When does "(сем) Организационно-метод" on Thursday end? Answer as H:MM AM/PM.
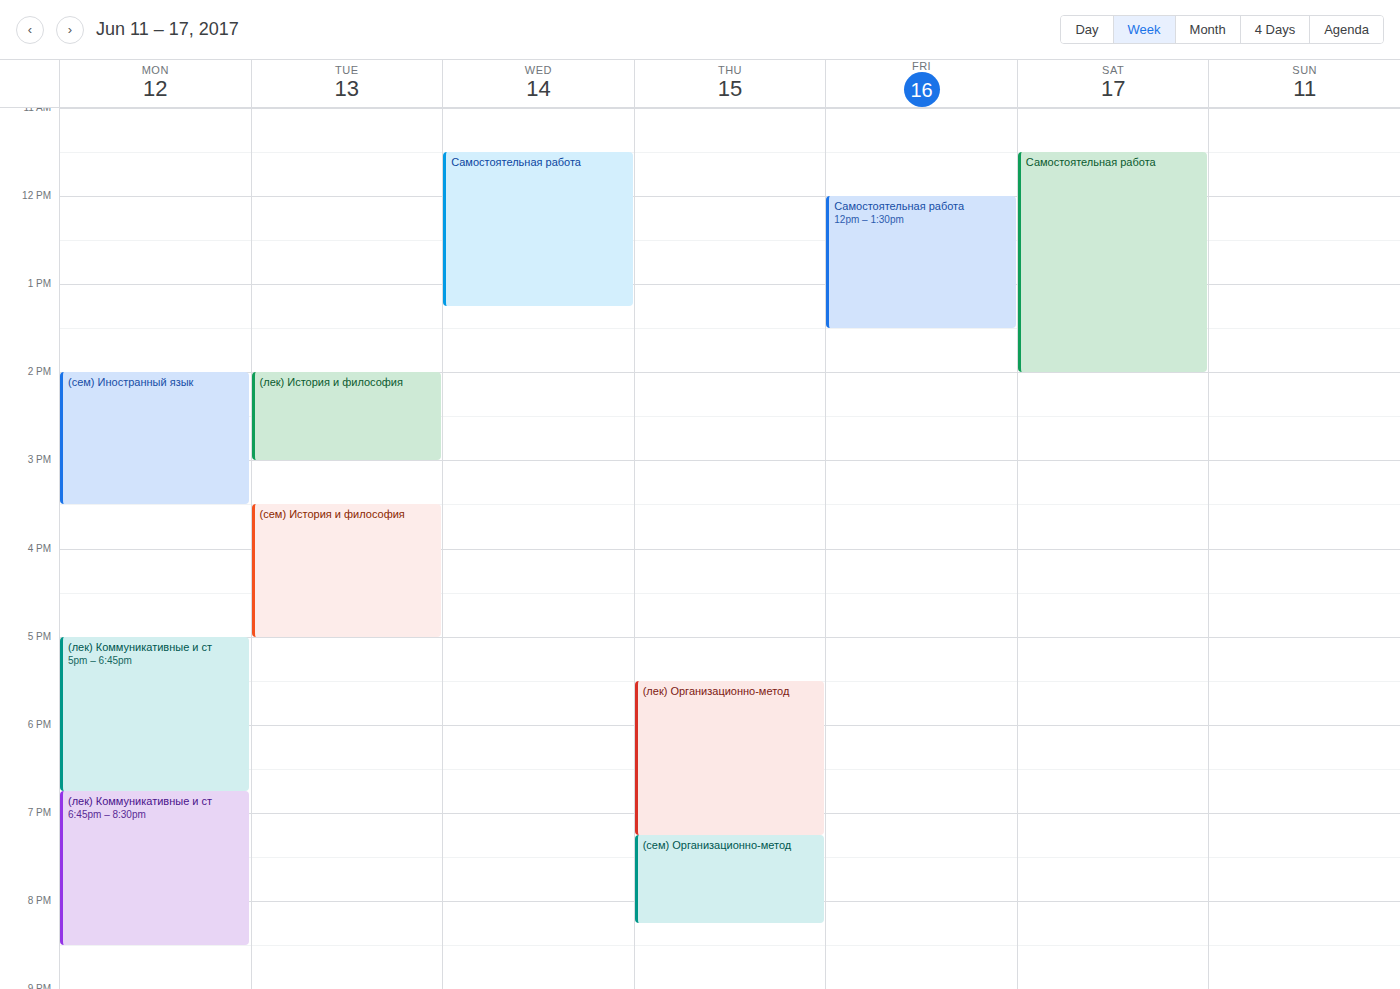
8:15 PM